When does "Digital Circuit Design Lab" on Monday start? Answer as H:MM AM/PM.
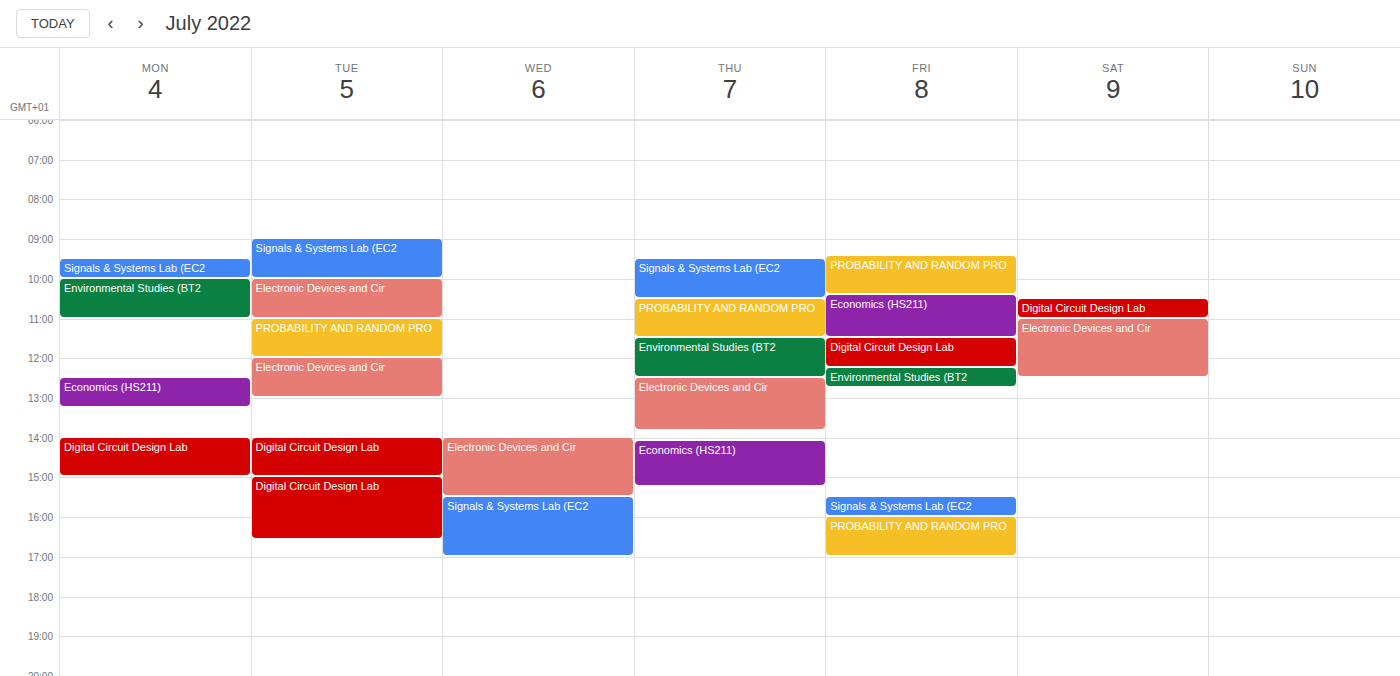
2:00 PM